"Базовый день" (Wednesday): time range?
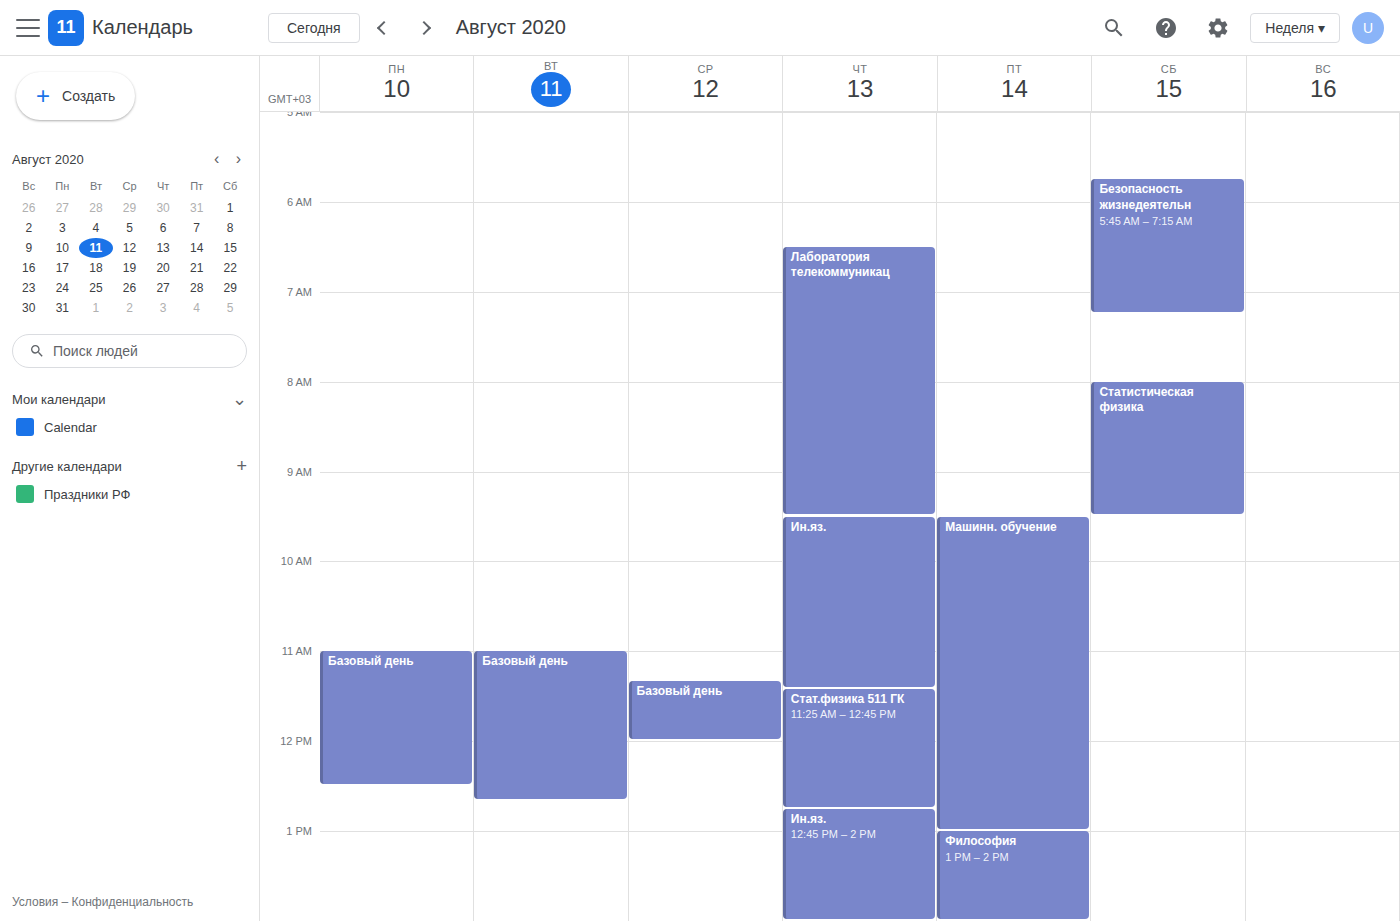
11:20 AM to 12:00 PM